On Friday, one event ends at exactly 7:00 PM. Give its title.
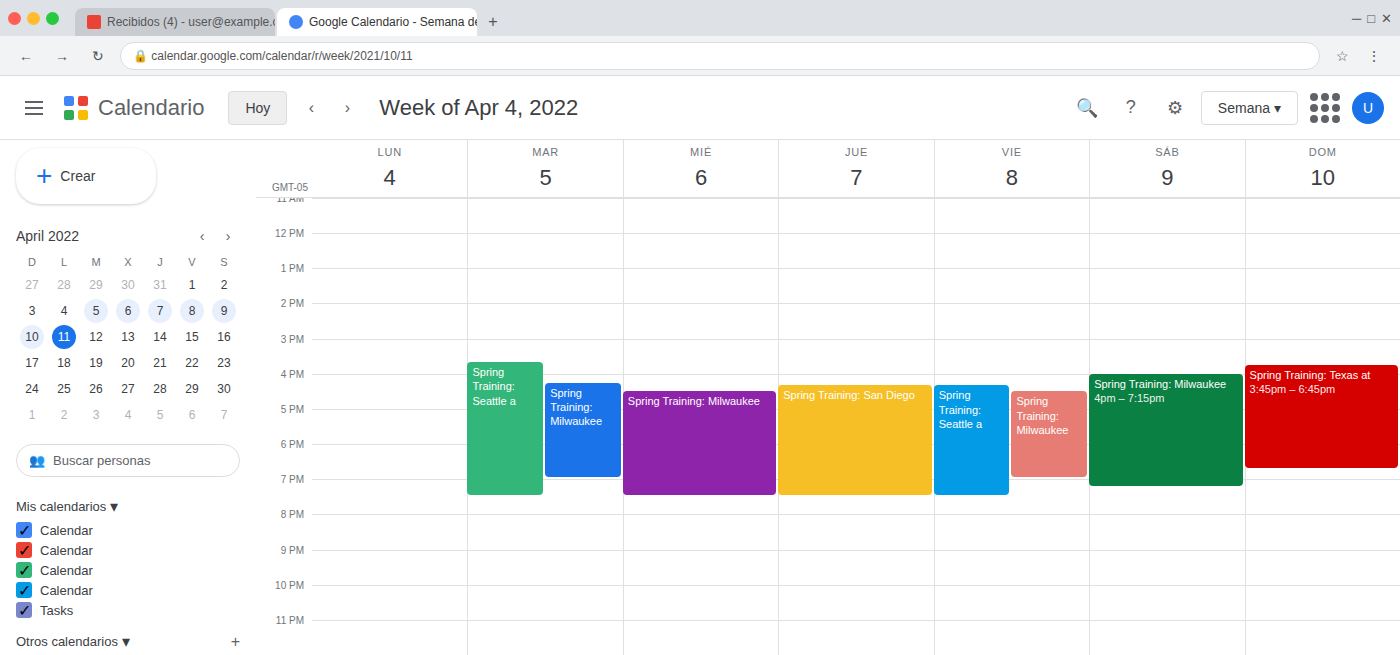
"Spring Training: Milwaukee"